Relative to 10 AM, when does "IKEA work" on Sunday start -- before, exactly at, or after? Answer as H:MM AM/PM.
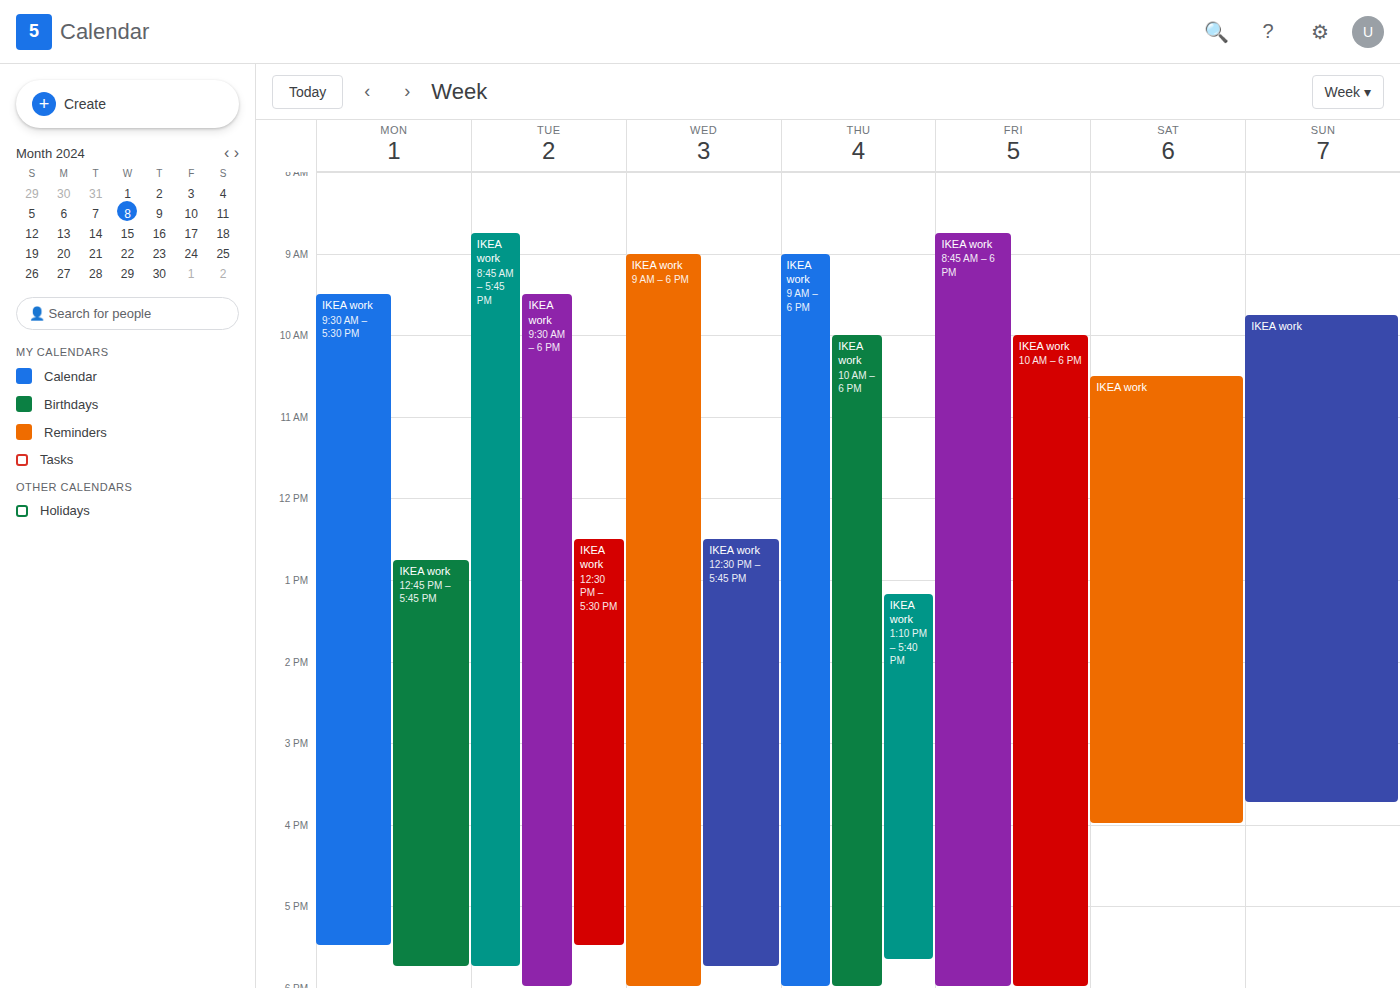
9:45 AM -- before 10 AM, 15 minutes above the 10 AM line.